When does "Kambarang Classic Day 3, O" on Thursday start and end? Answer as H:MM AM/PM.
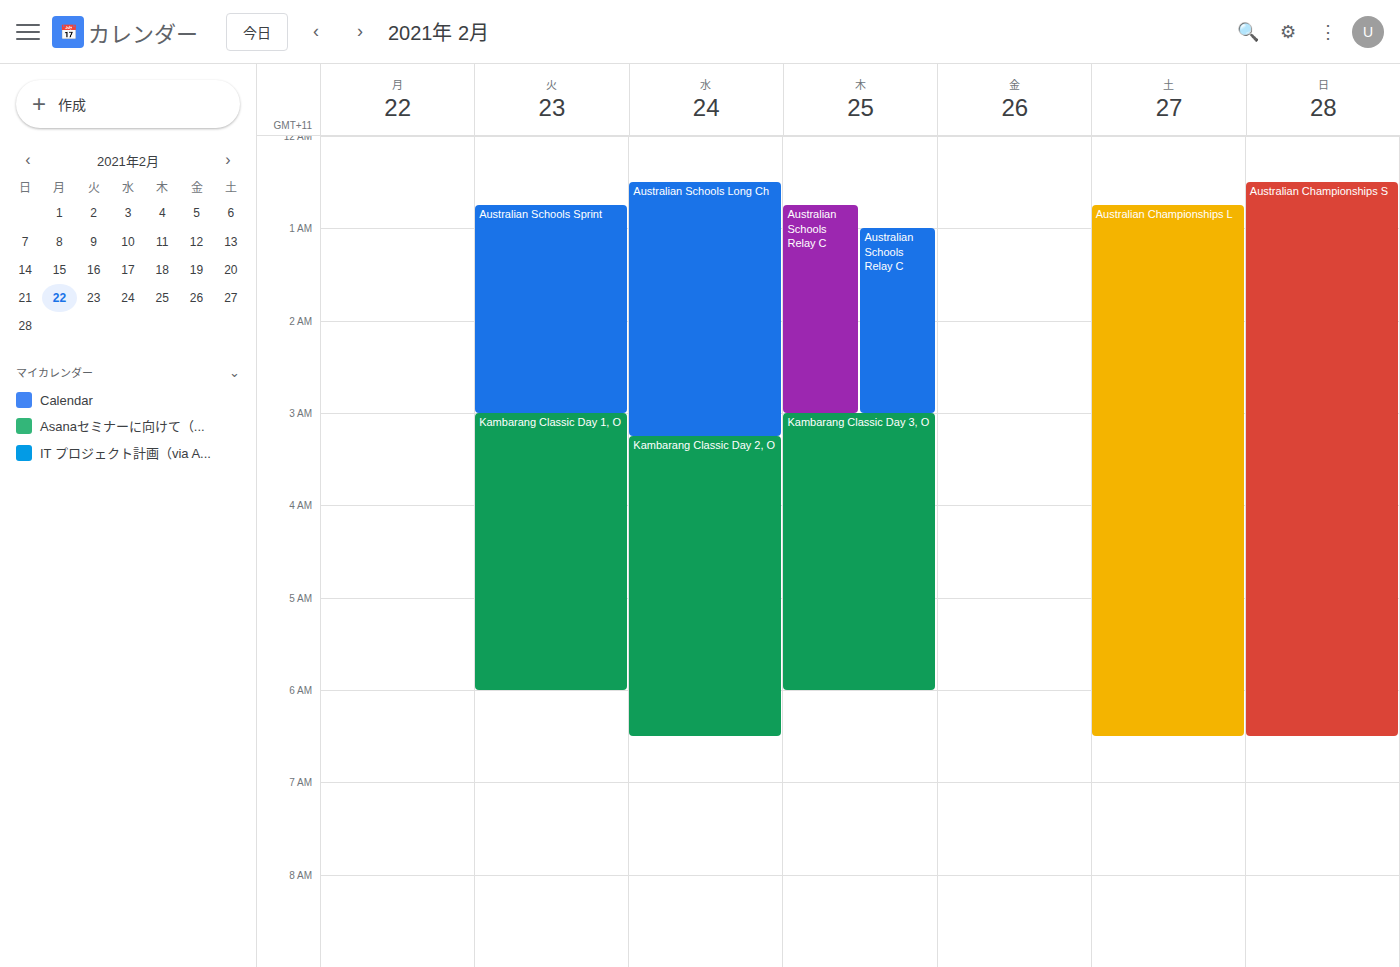
3:00 AM to 6:00 AM